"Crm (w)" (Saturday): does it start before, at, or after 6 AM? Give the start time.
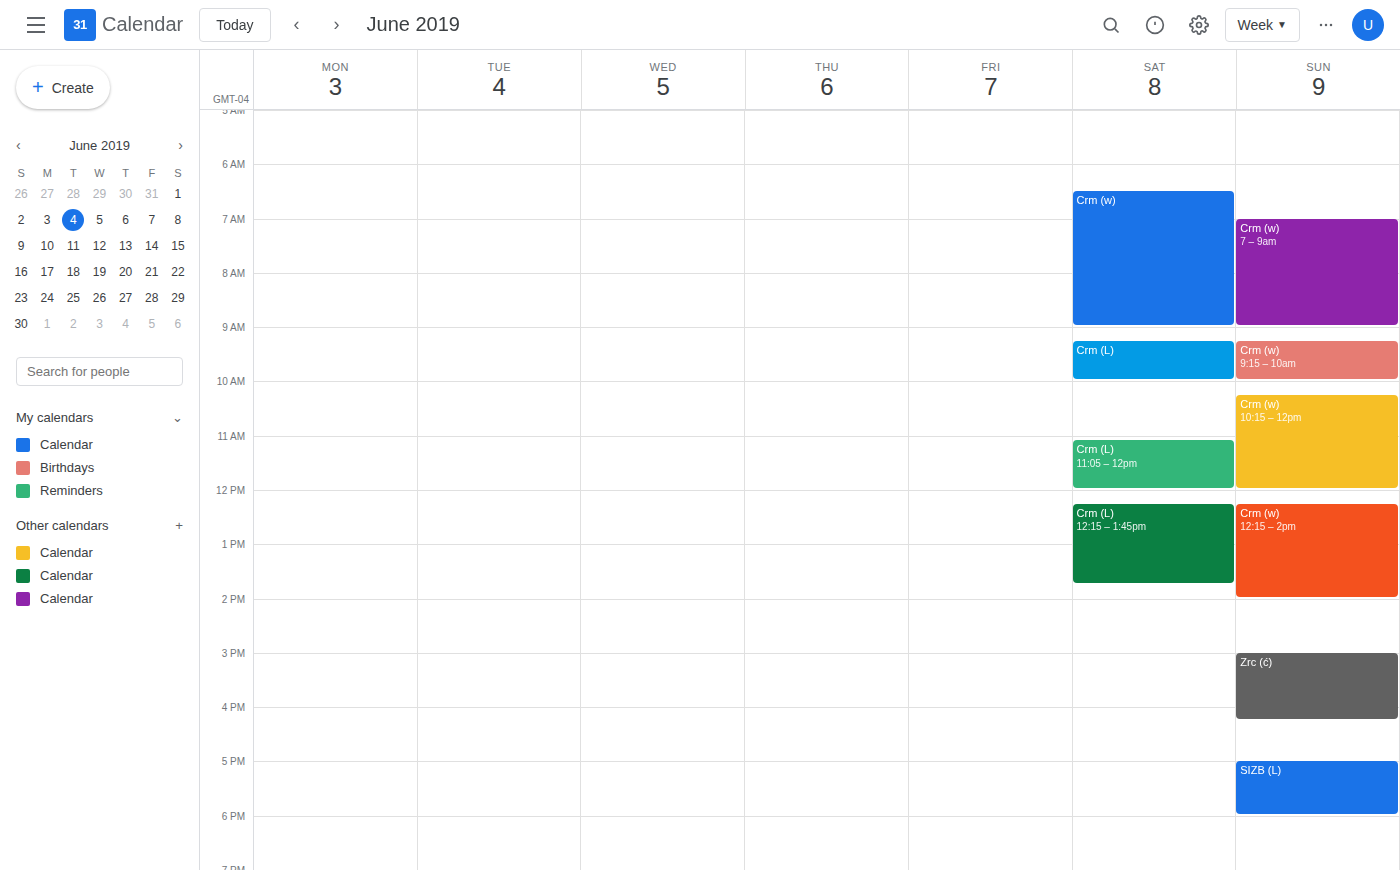
6:30 AM -- after 6 AM, 30 minutes below the 6 AM line.